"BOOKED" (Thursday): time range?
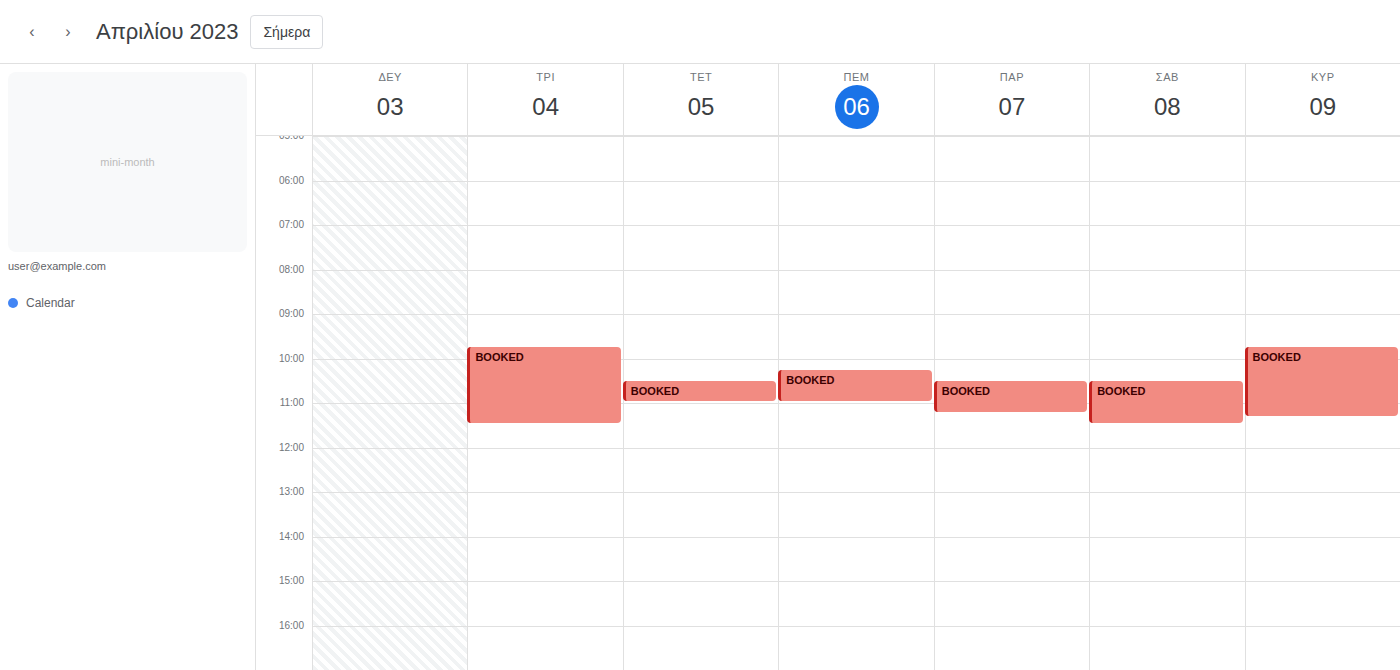
10:15 AM to 11:00 AM